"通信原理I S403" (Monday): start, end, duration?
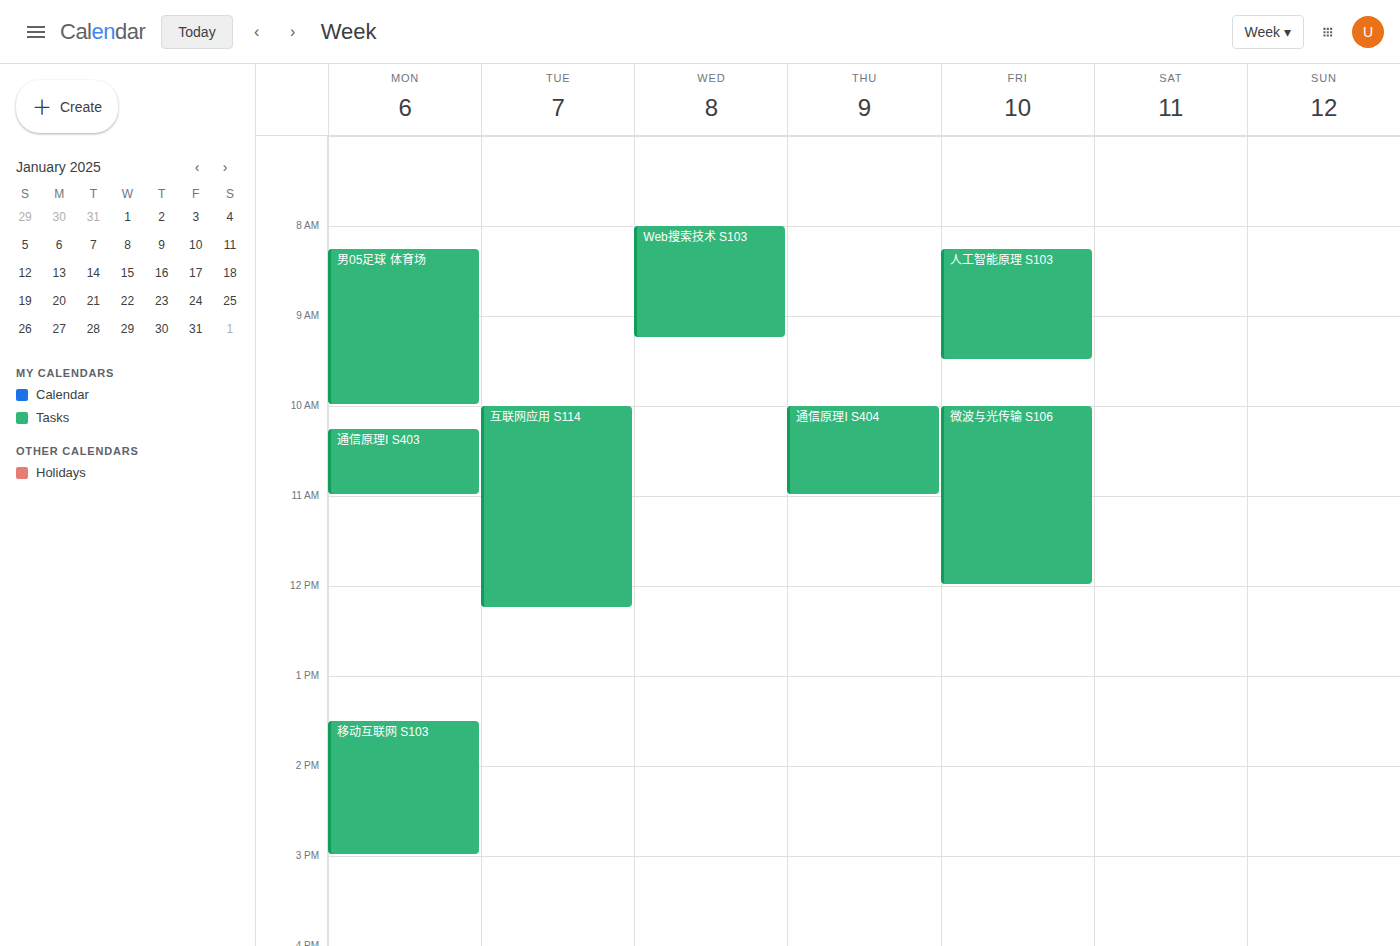
10:15 AM to 11:00 AM, 45 minutes